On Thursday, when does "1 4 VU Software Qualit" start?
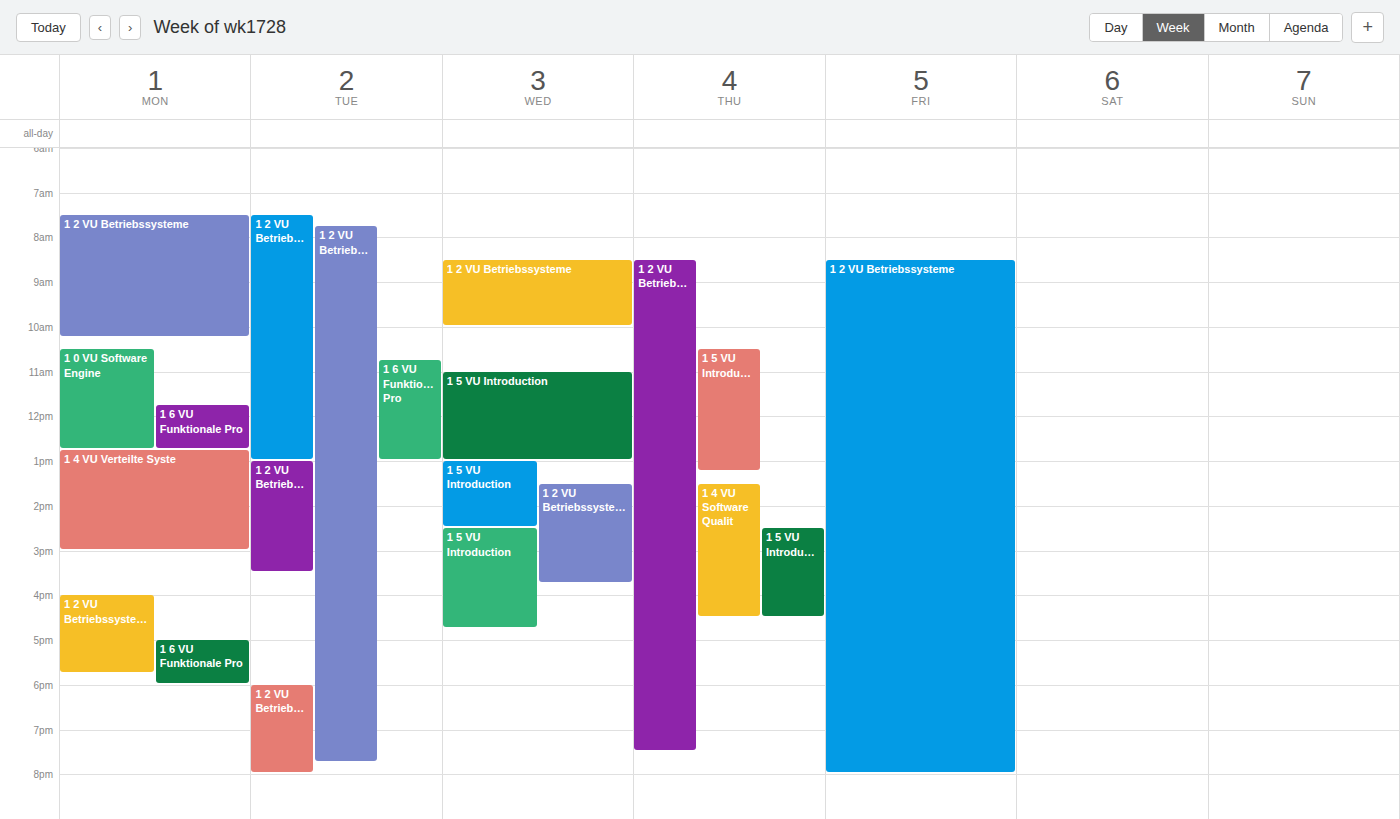
1:30 PM